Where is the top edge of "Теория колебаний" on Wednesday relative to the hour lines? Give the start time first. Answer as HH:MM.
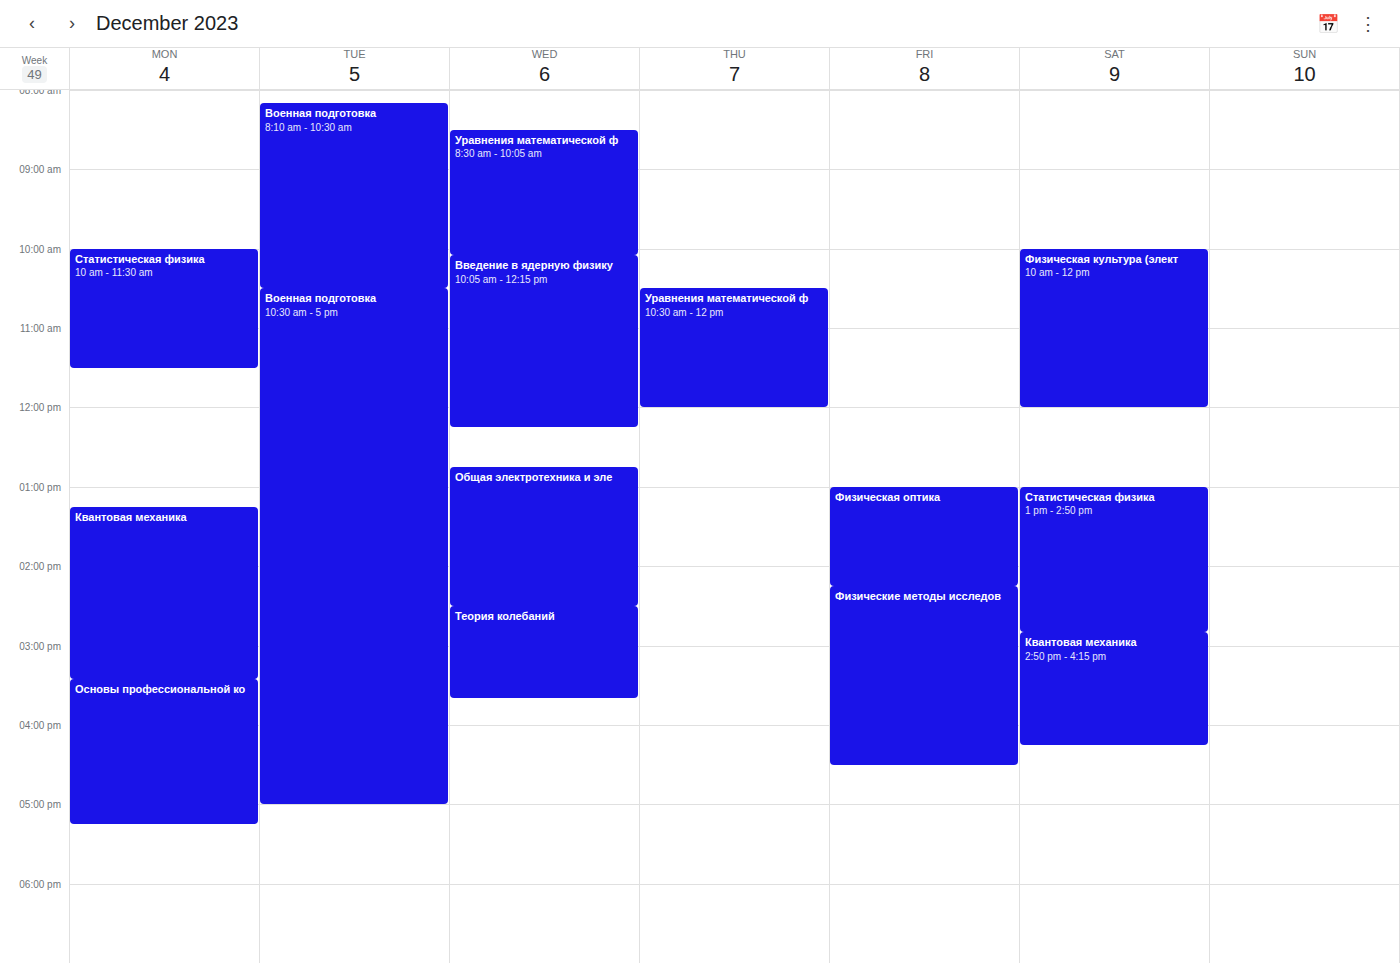
14:30 -- halfway between the 14:00 and 15:00 lines.